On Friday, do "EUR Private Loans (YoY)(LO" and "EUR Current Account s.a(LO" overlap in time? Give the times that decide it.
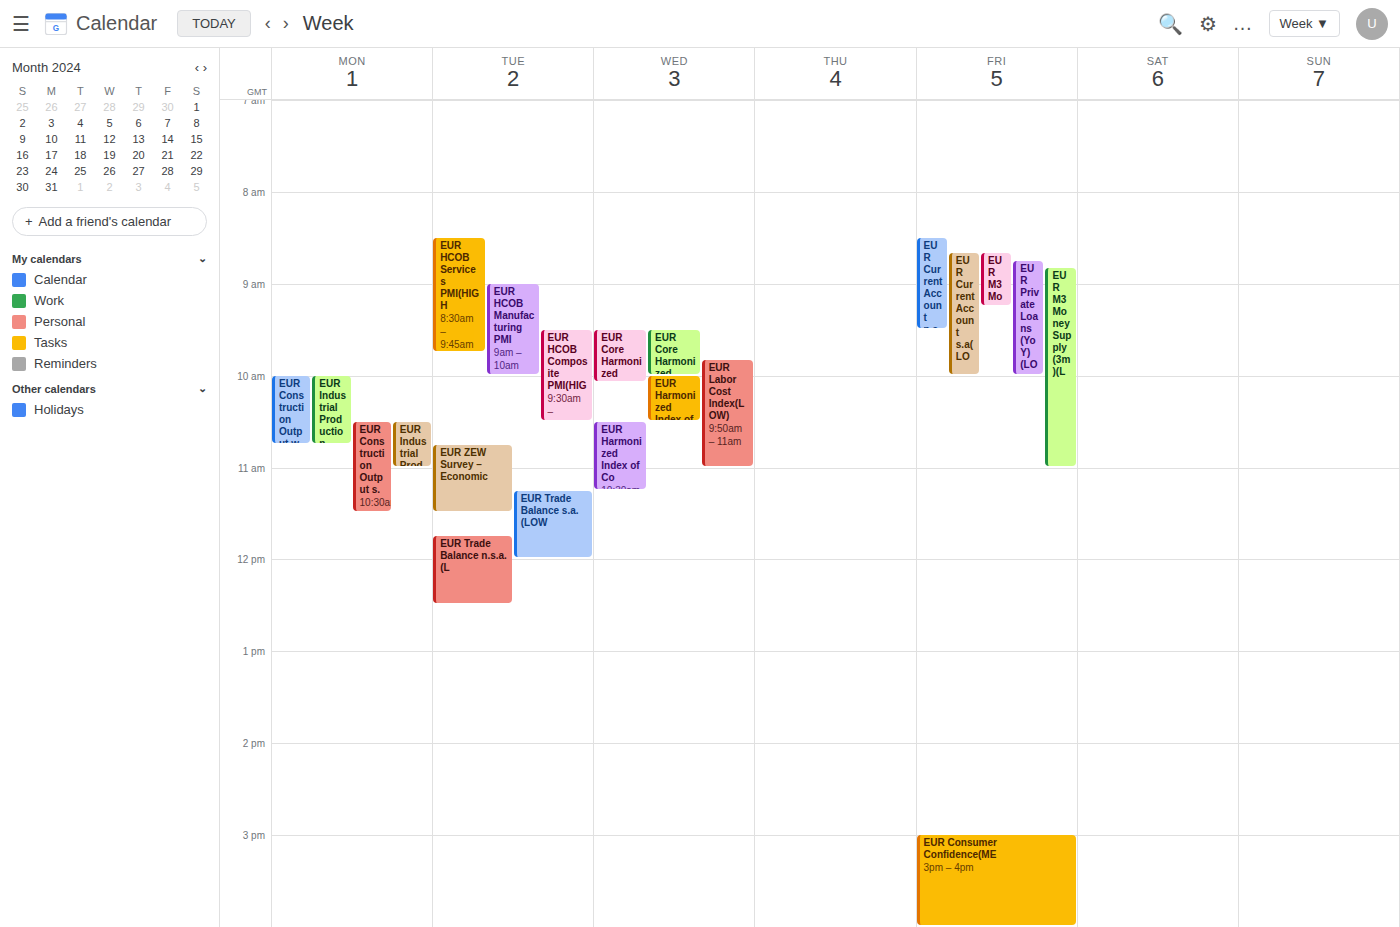
"EUR Private Loans (YoY)(LO" starts at 08:45, before "EUR Current Account s.a(LO" ends at 10:00 -- they overlap.